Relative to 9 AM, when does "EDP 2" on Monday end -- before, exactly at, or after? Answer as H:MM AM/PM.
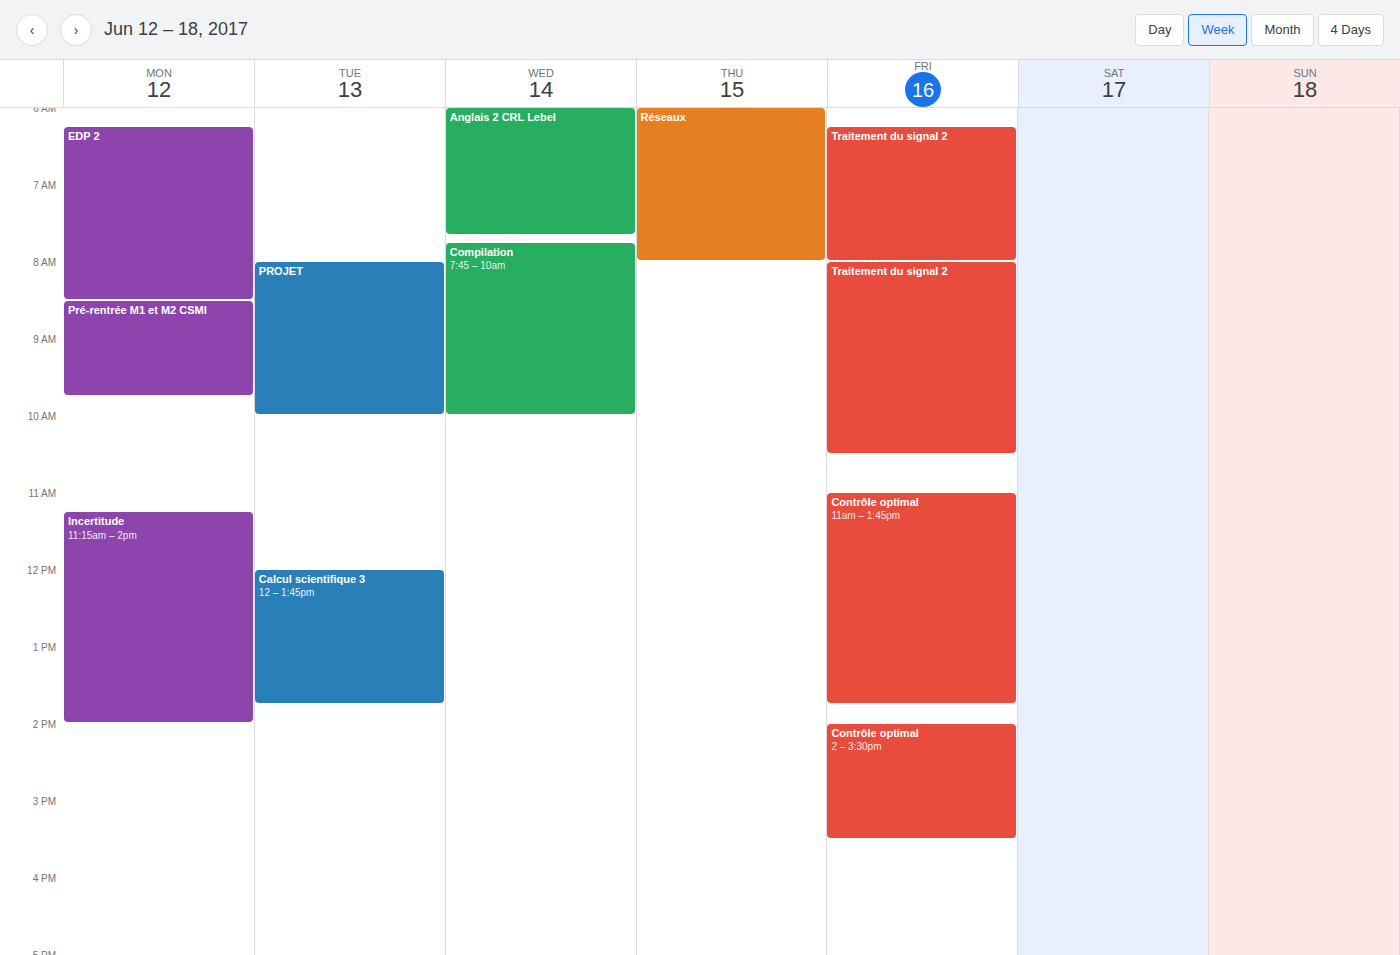
8:30 AM -- before 9 AM, 30 minutes above the 9 AM line.